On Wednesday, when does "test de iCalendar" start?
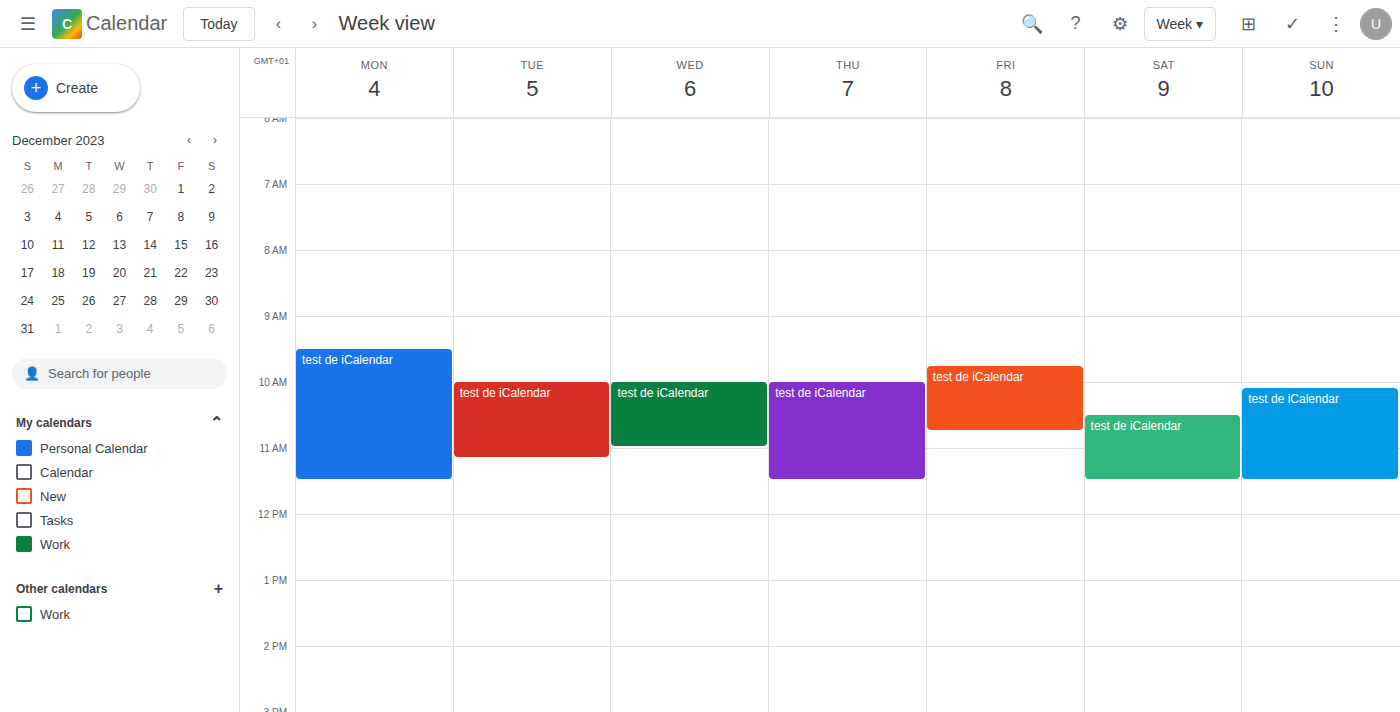
10:00 AM